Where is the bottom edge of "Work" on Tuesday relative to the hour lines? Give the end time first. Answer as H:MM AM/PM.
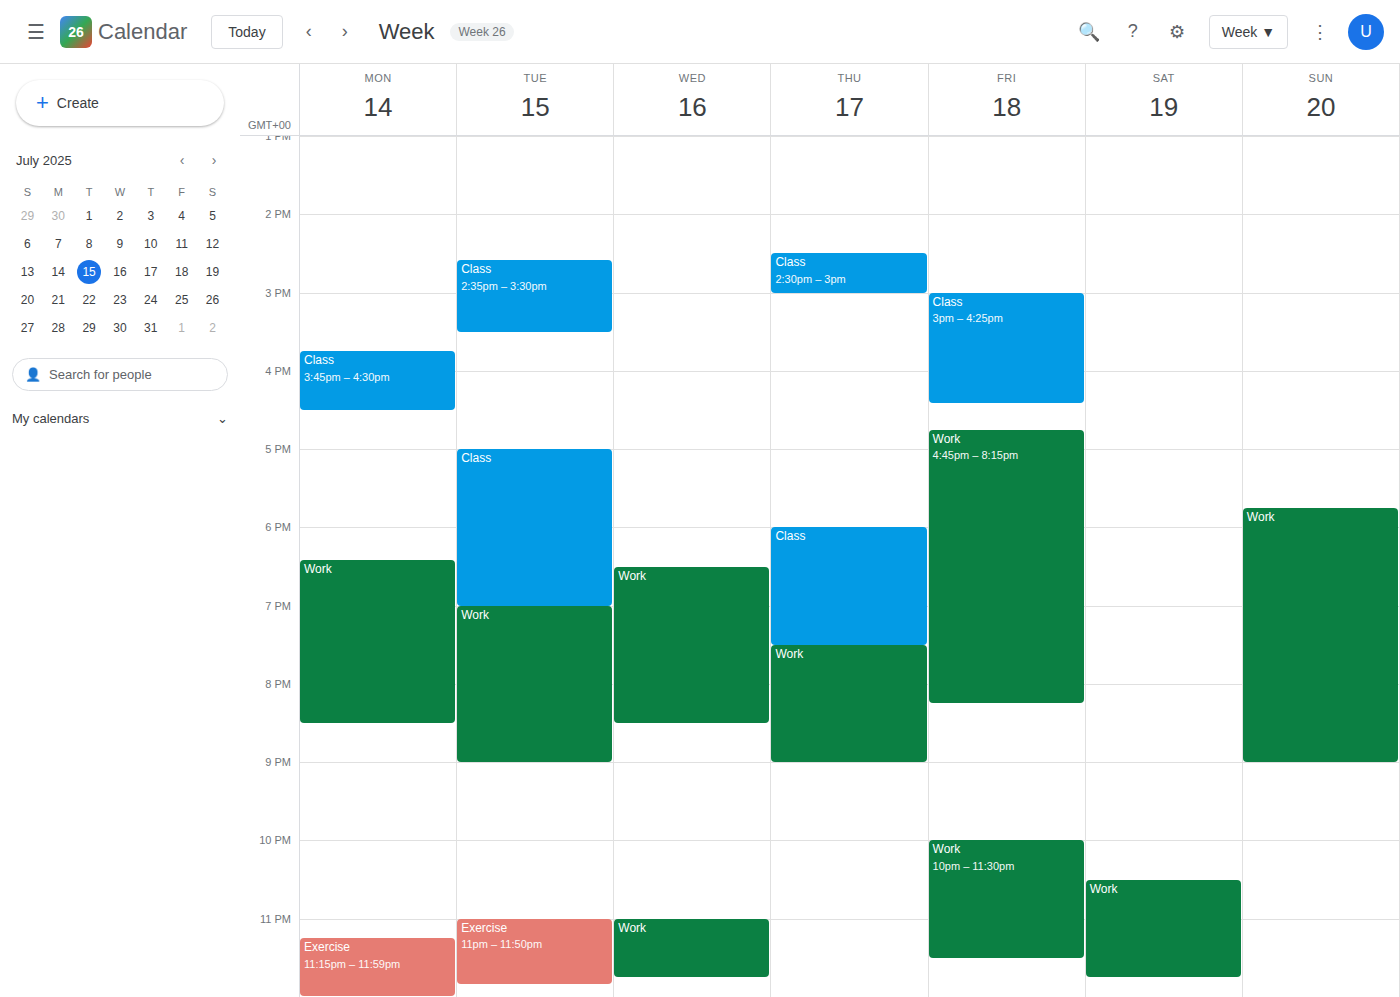
9:00 PM -- exactly on the 9 PM line.